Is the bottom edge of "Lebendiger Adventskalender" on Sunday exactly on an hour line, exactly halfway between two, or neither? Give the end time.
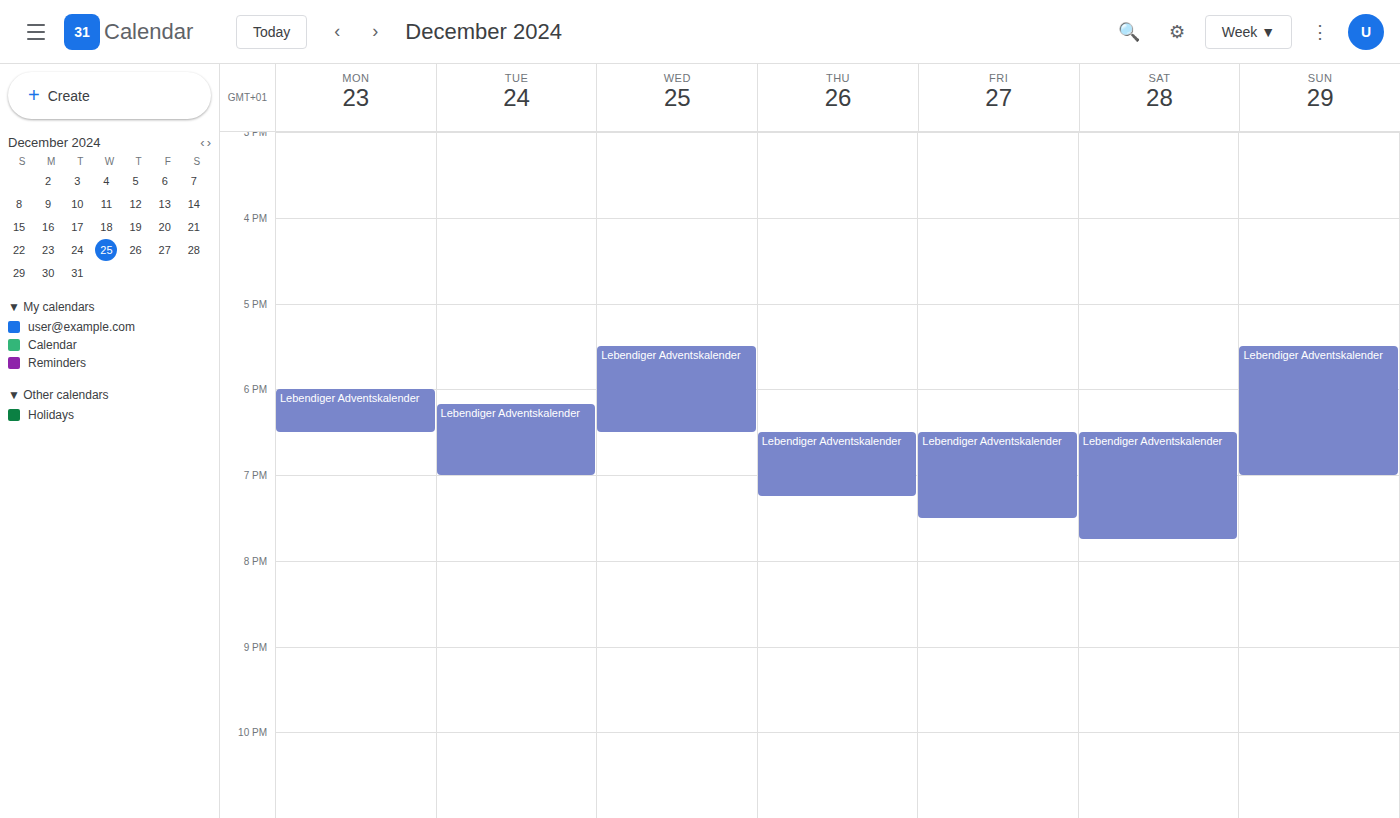
7:00 PM -- exactly on the 7 PM line.